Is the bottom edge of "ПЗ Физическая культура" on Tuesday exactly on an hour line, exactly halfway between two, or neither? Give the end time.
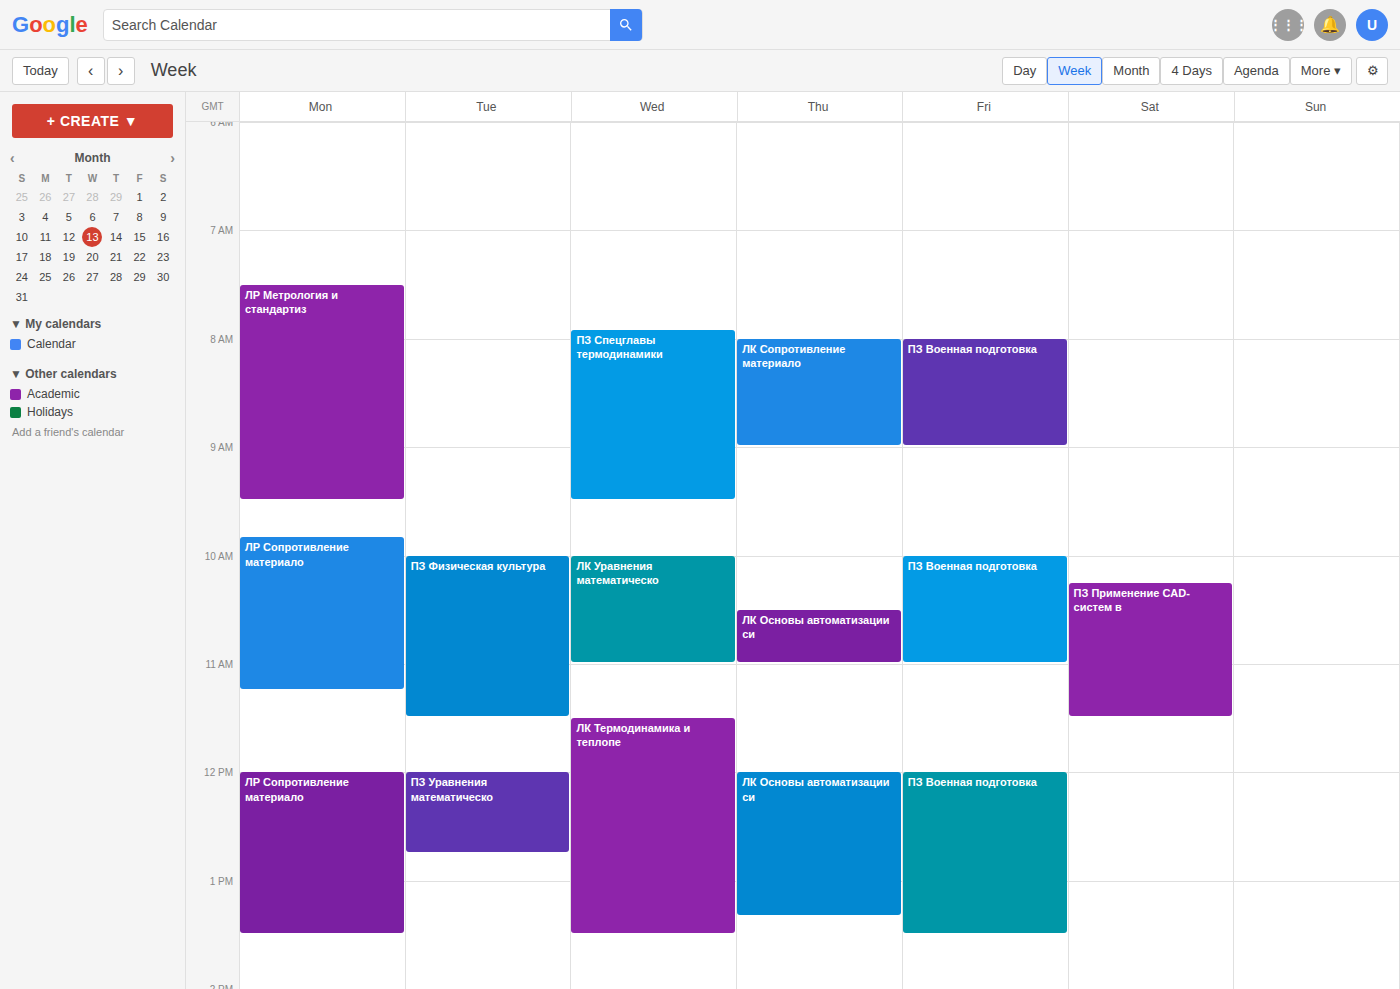
11:30 AM -- halfway between the 11 AM and 12 PM lines.